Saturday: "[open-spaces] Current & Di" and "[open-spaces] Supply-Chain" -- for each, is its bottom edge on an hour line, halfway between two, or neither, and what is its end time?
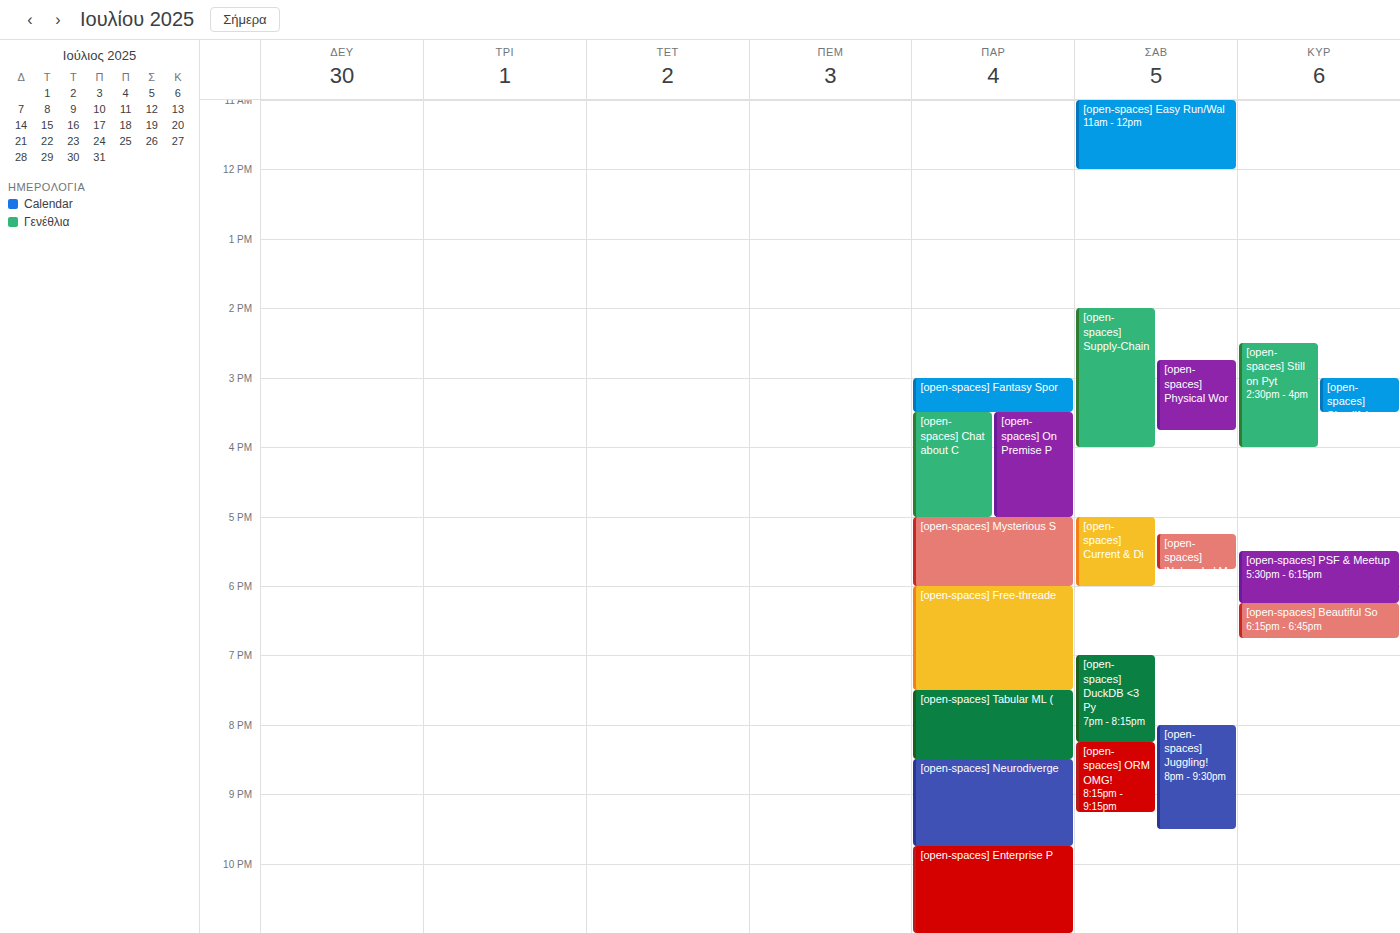
"[open-spaces] Current & Di": 6:00 PM, exactly on the 6 PM line. "[open-spaces] Supply-Chain": 4:00 PM, exactly on the 4 PM line.